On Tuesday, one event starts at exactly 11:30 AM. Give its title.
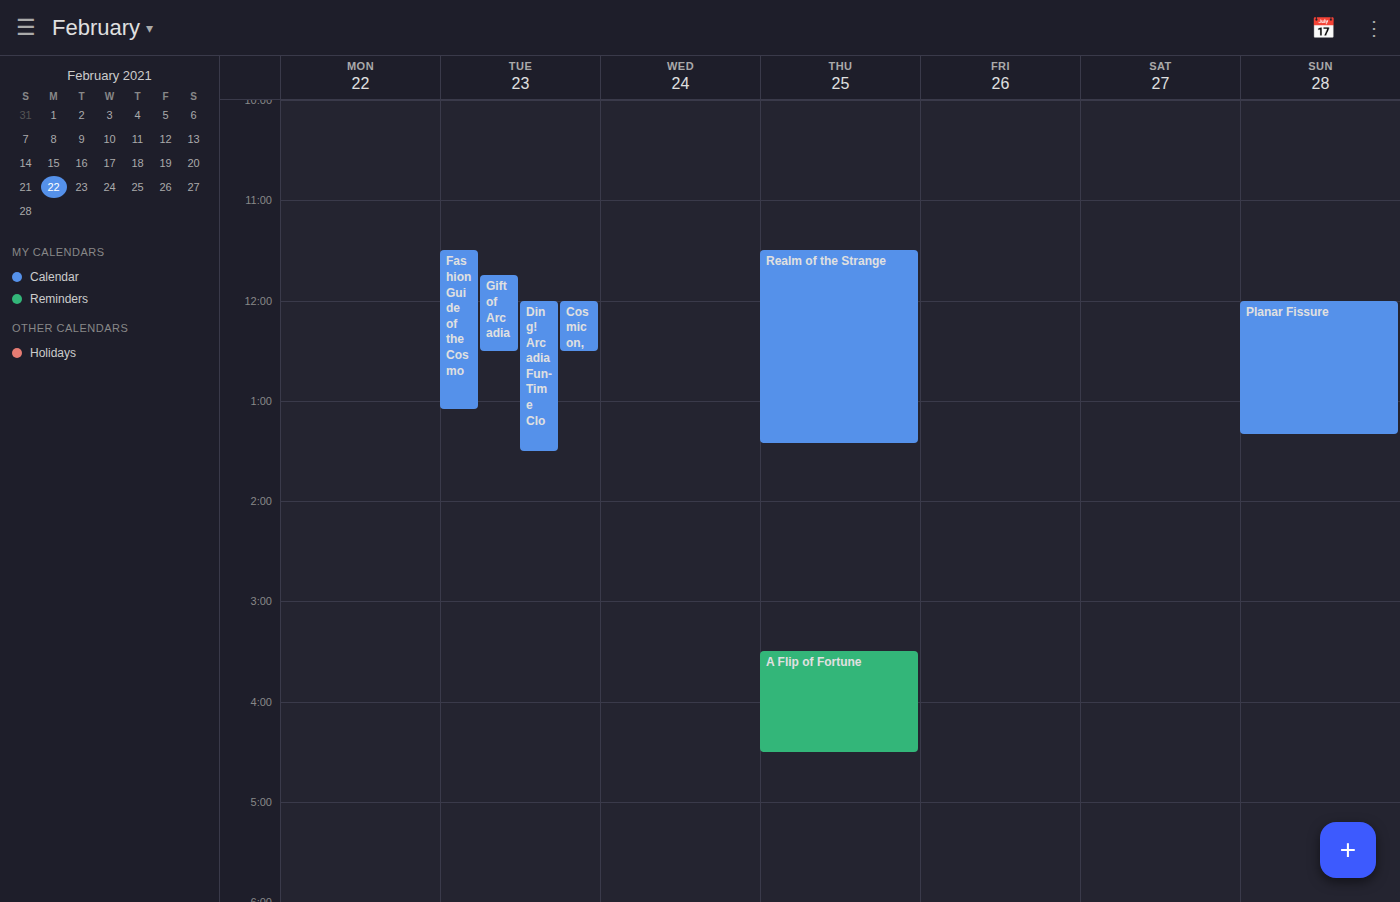
"Fashion Guide of the Cosmo"